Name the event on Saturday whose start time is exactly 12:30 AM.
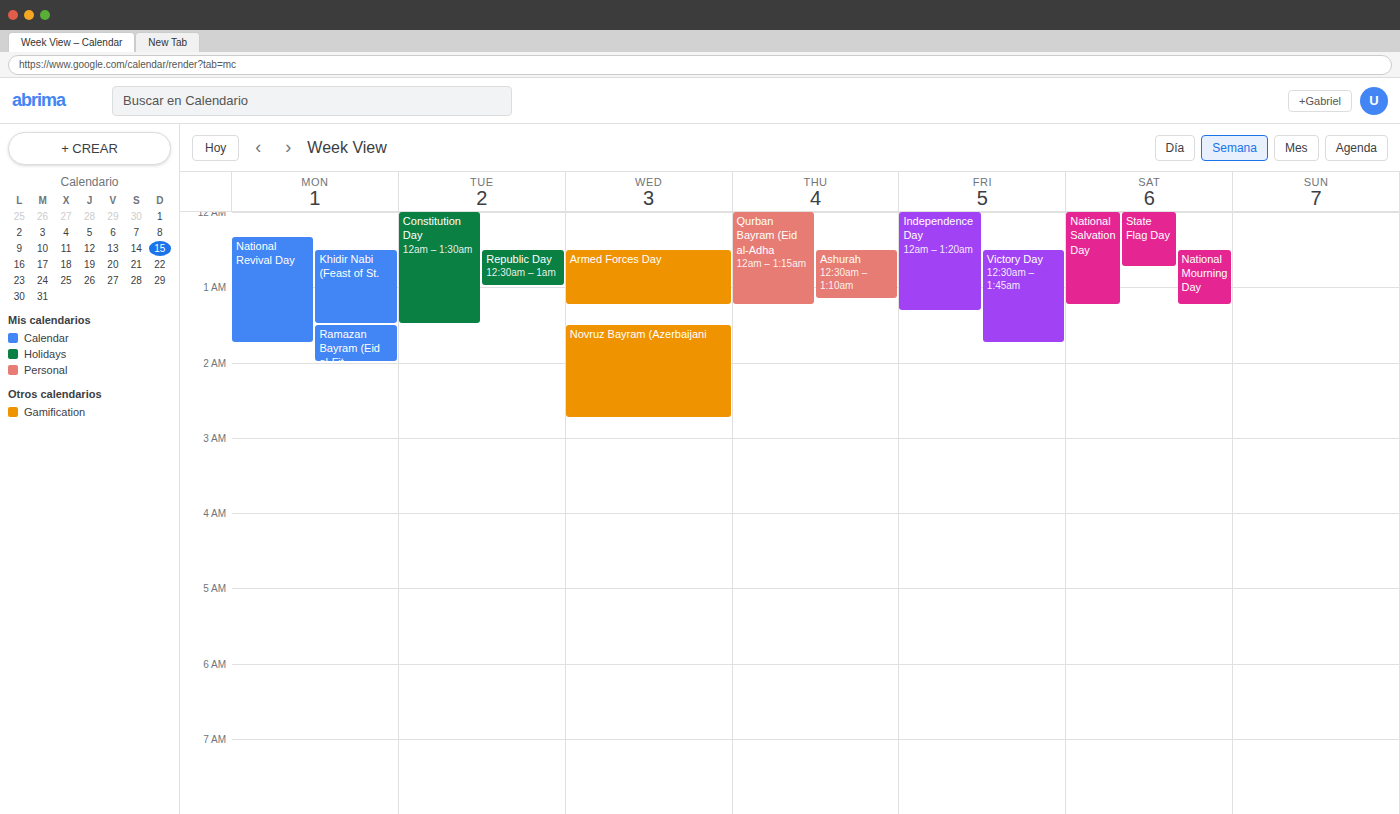
"National Mourning Day"